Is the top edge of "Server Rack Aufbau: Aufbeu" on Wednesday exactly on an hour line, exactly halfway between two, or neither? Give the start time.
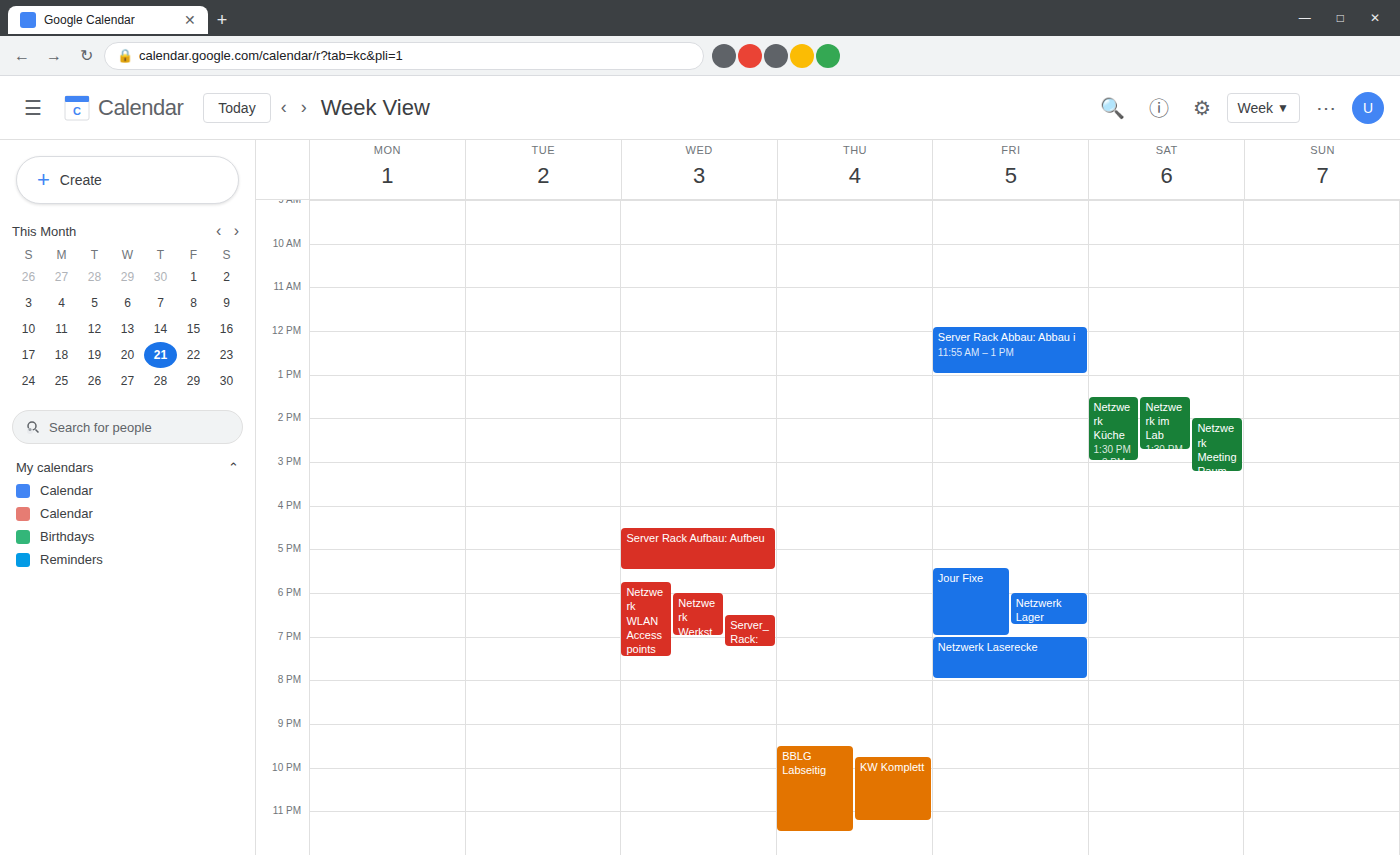
4:30 PM -- halfway between the 4 PM and 5 PM lines.